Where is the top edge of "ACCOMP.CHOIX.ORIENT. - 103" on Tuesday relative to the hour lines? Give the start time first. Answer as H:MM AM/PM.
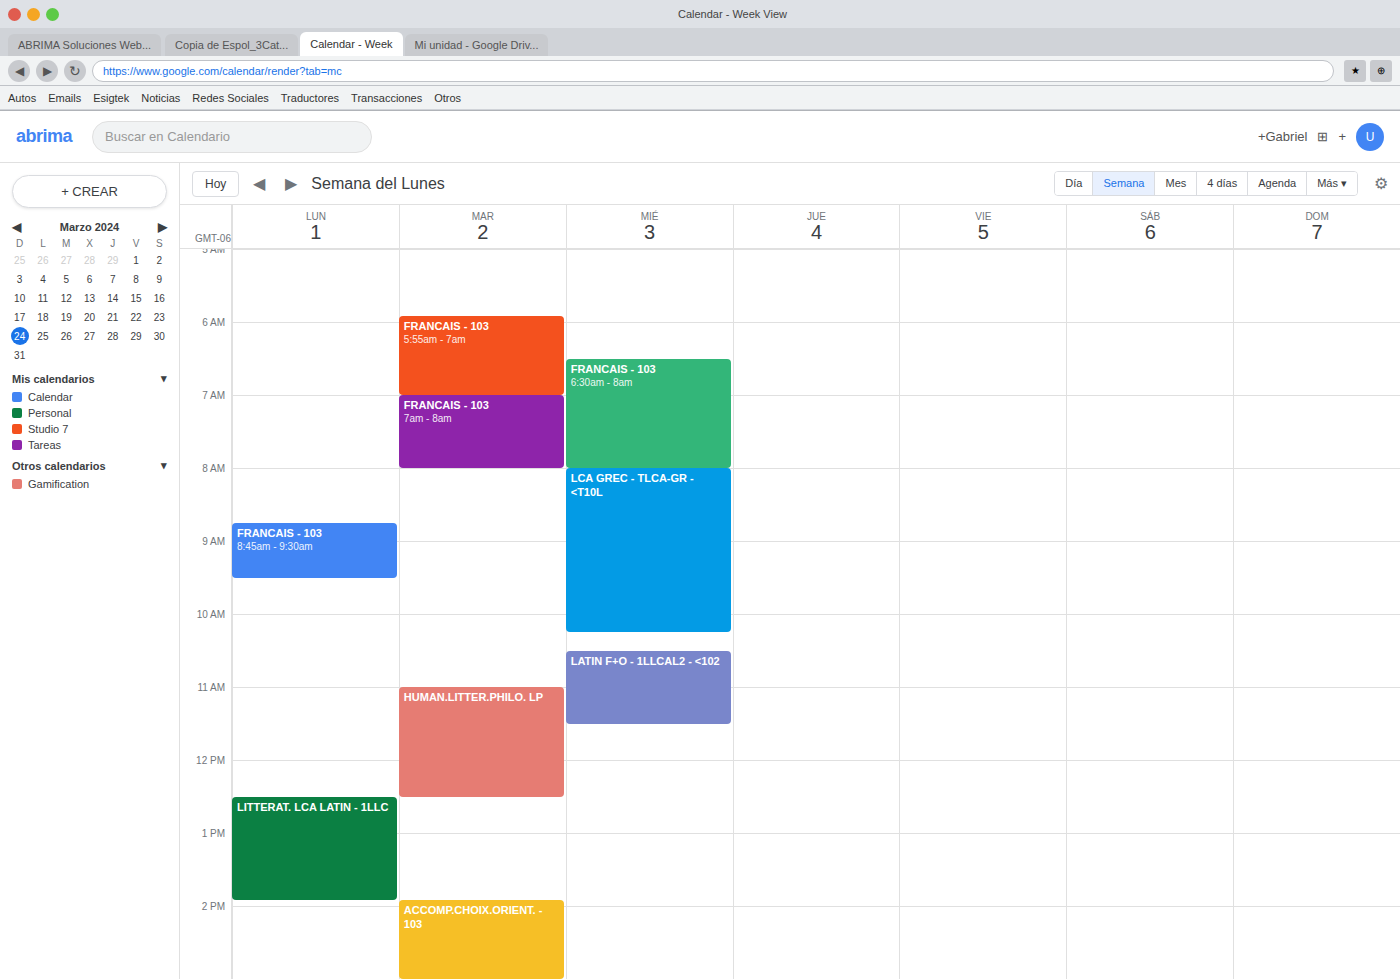
1:55 PM -- neither: 55 minutes below the 1 PM line and 5 minutes above the 2 PM line.